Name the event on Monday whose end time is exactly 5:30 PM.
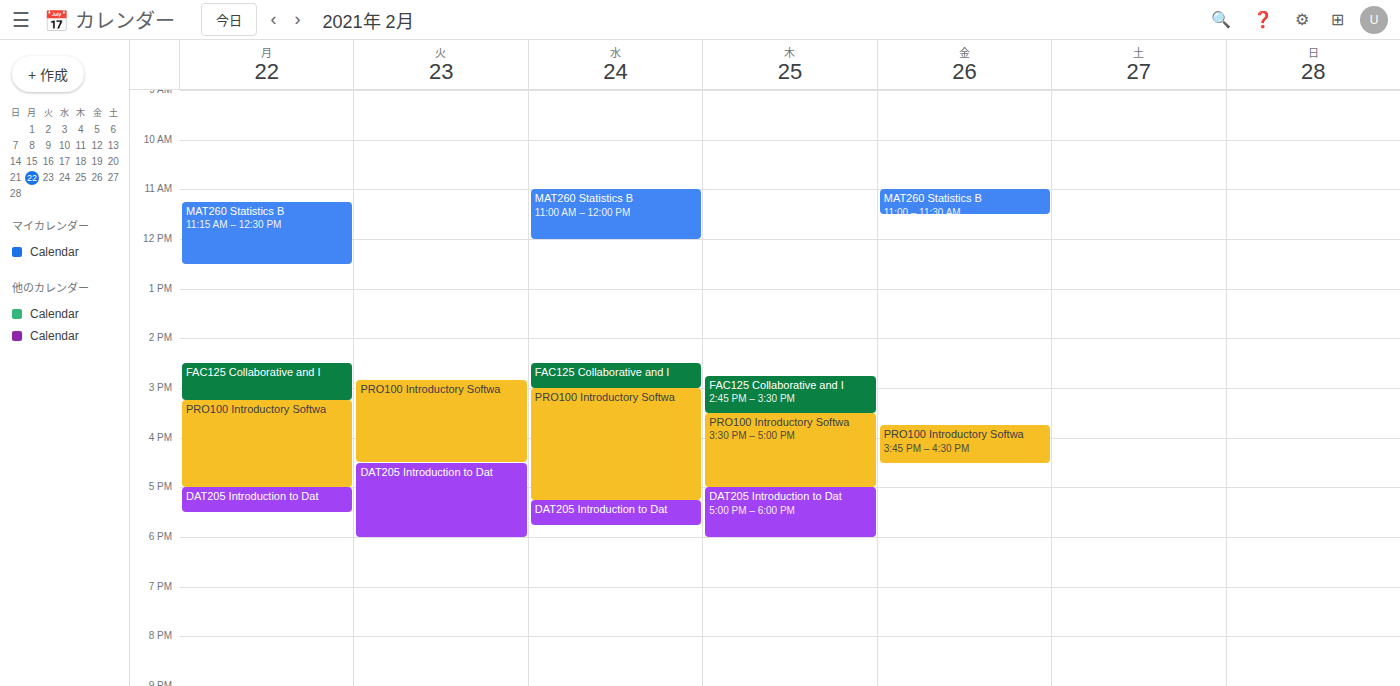
"DAT205 Introduction to Dat"